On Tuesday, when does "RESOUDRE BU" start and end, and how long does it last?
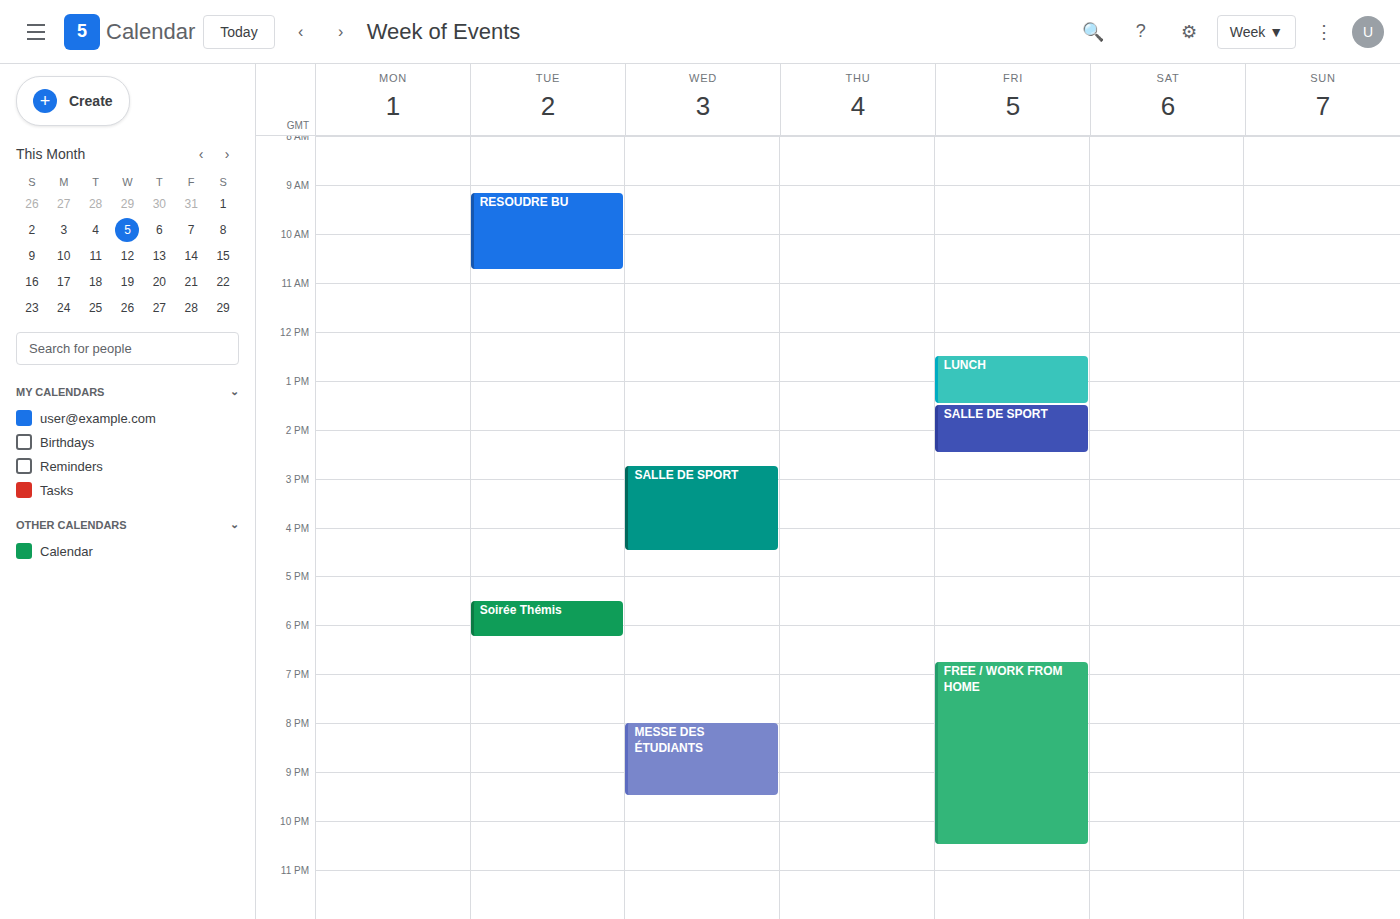
09:10 to 10:45, 1 hour 35 minutes